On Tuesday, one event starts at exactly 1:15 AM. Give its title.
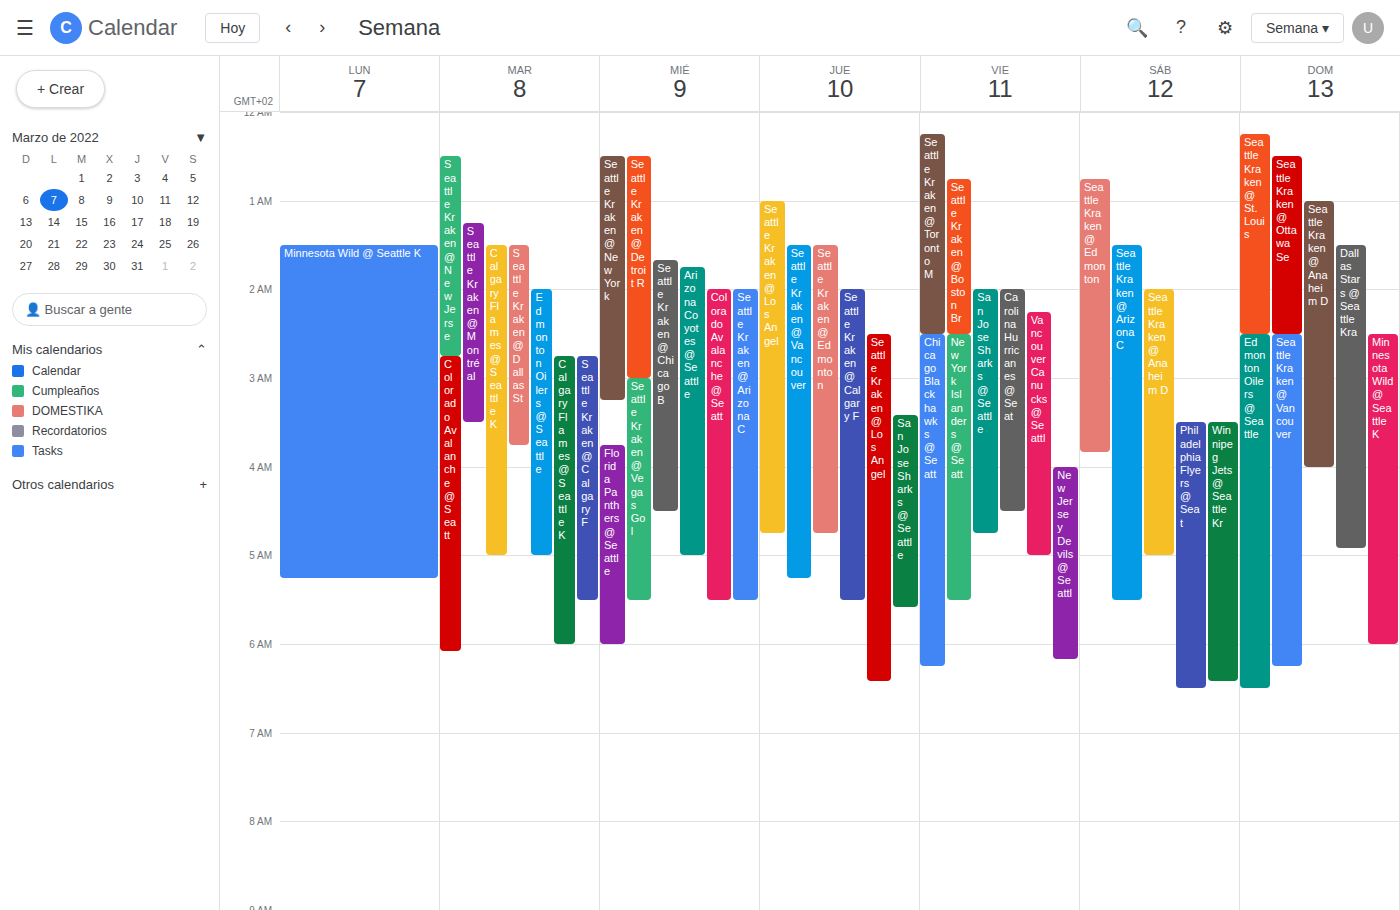
"Seattle Kraken @ Montréal"